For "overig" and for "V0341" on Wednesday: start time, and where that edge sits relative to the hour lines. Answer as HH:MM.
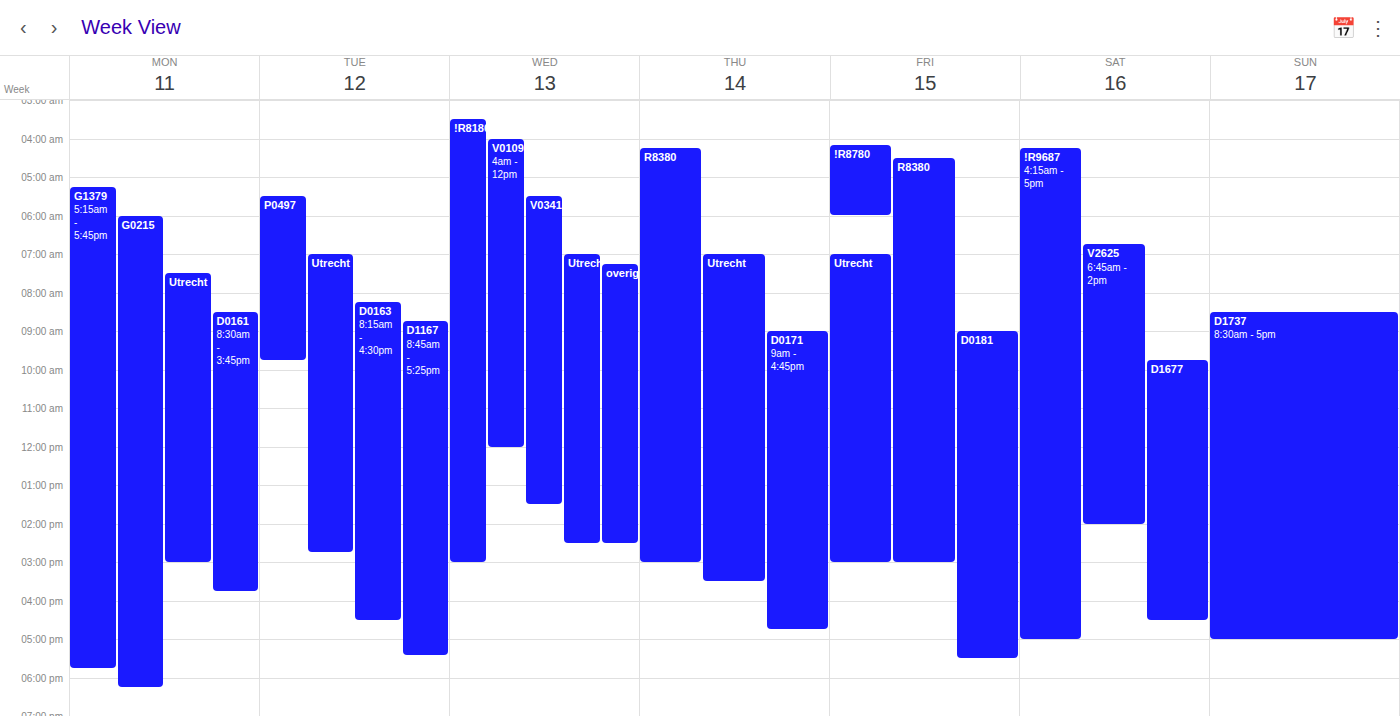
"overig": 07:15, neither: a quarter of the way from the 07:00 line to the 08:00 line. "V0341": 05:30, halfway between the 05:00 and 06:00 lines.